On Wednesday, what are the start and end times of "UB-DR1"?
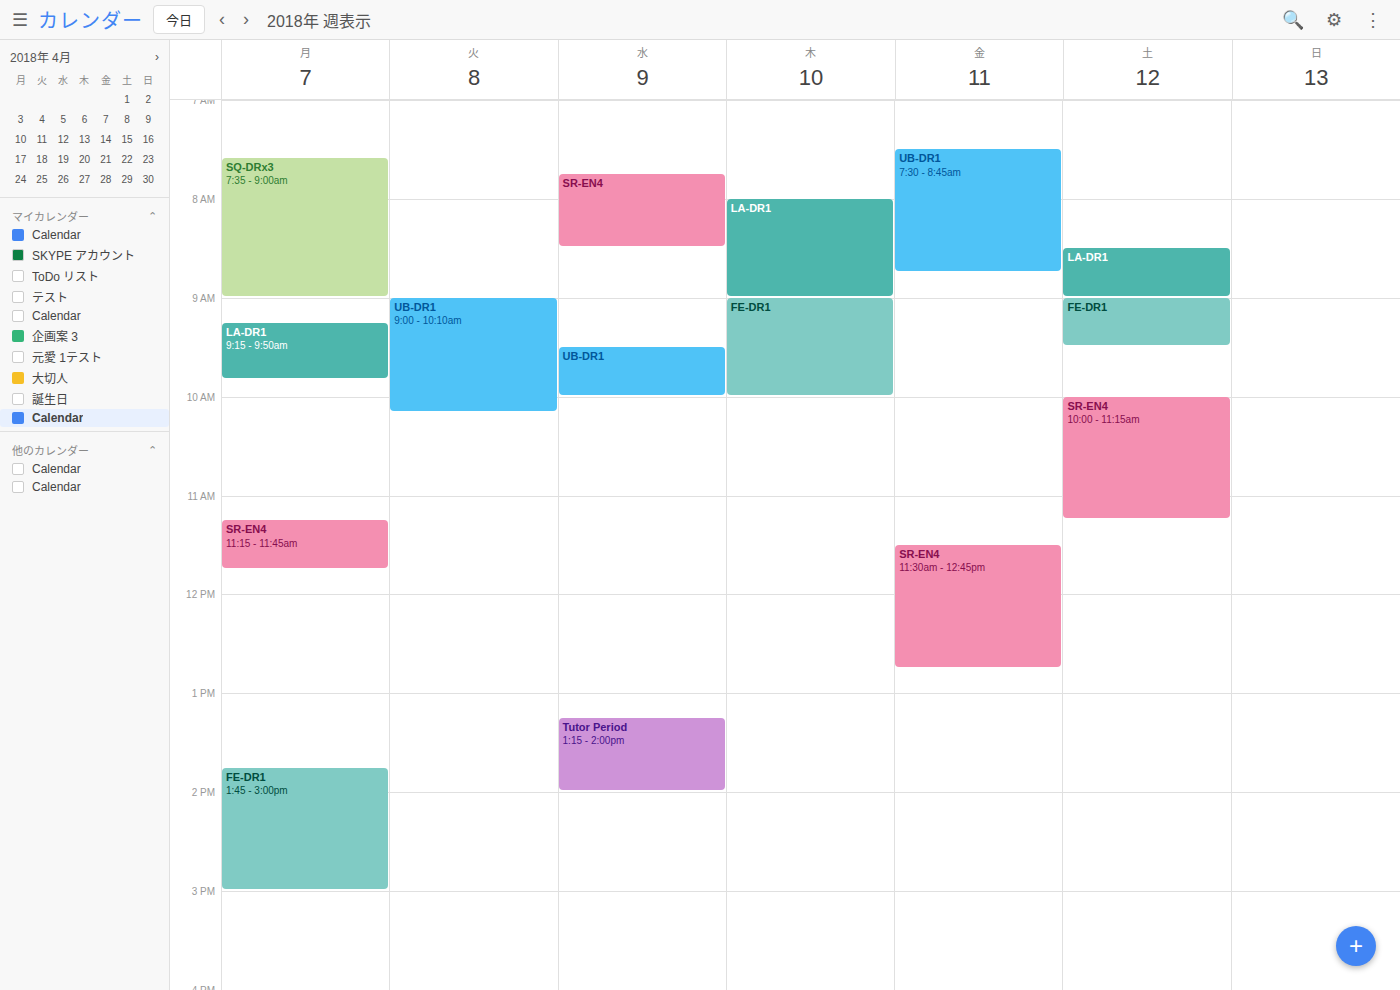
9:30 AM to 10:00 AM